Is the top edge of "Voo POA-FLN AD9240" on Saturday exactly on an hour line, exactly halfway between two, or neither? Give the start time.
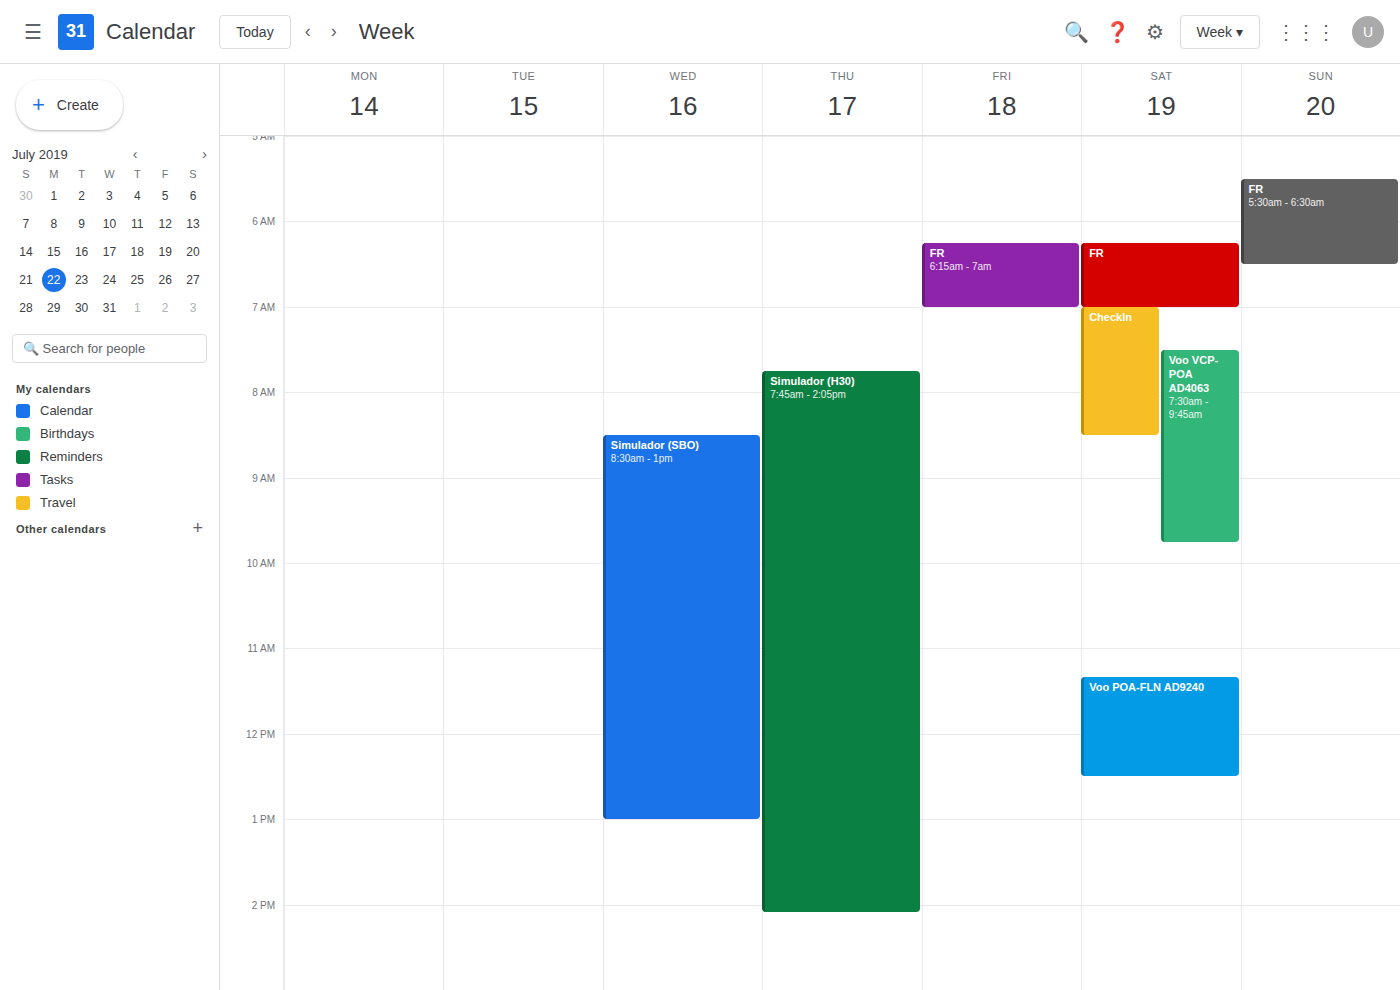
11:20 AM -- neither: 20 minutes below the 11 AM line and 40 minutes above the 12 PM line.